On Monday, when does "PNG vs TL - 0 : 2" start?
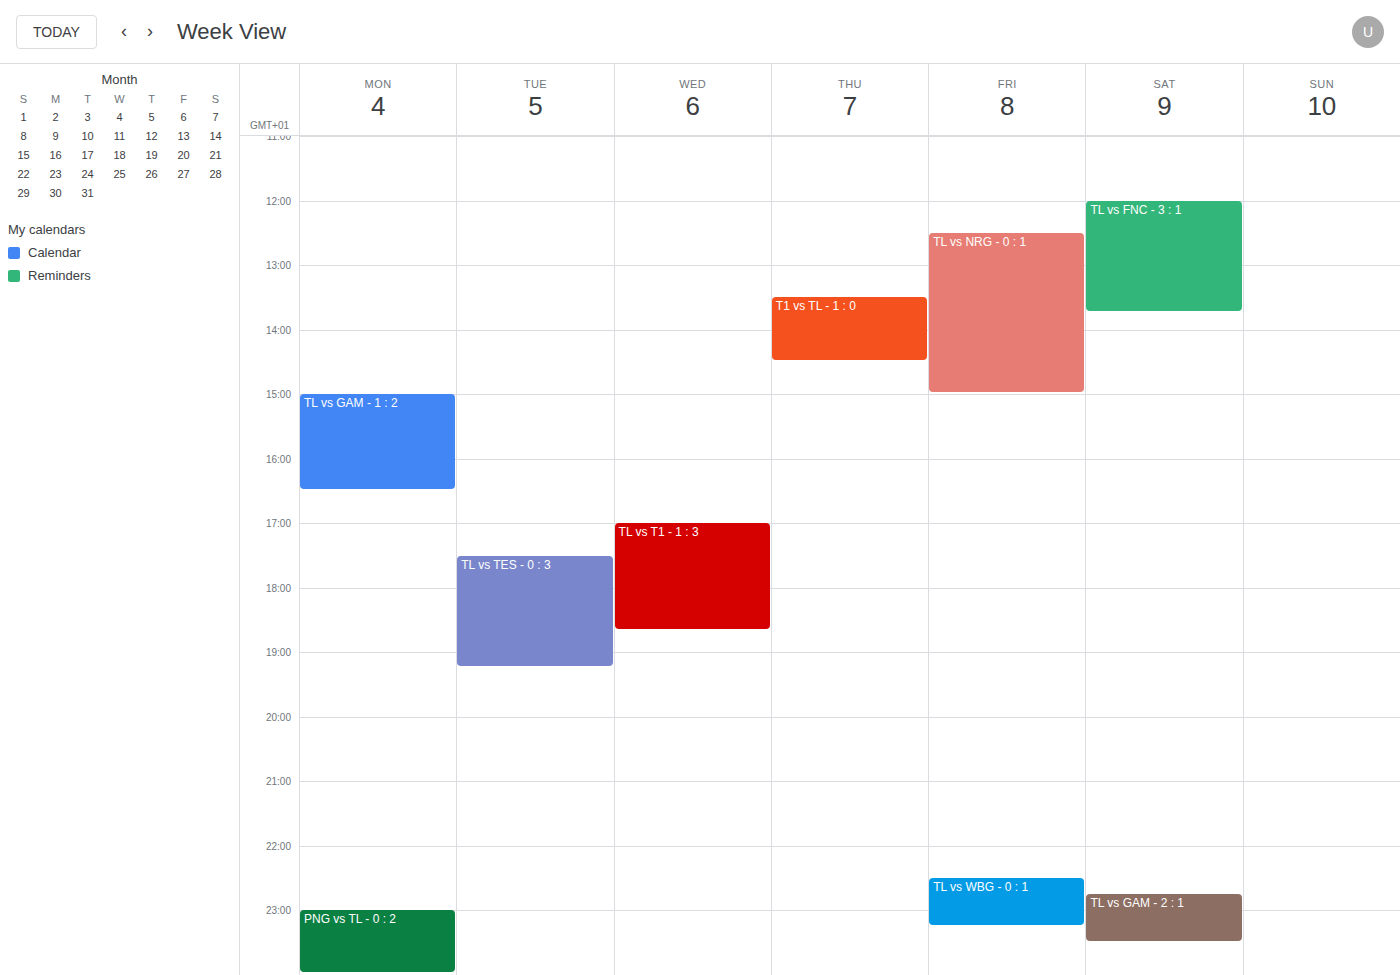
11:00 PM